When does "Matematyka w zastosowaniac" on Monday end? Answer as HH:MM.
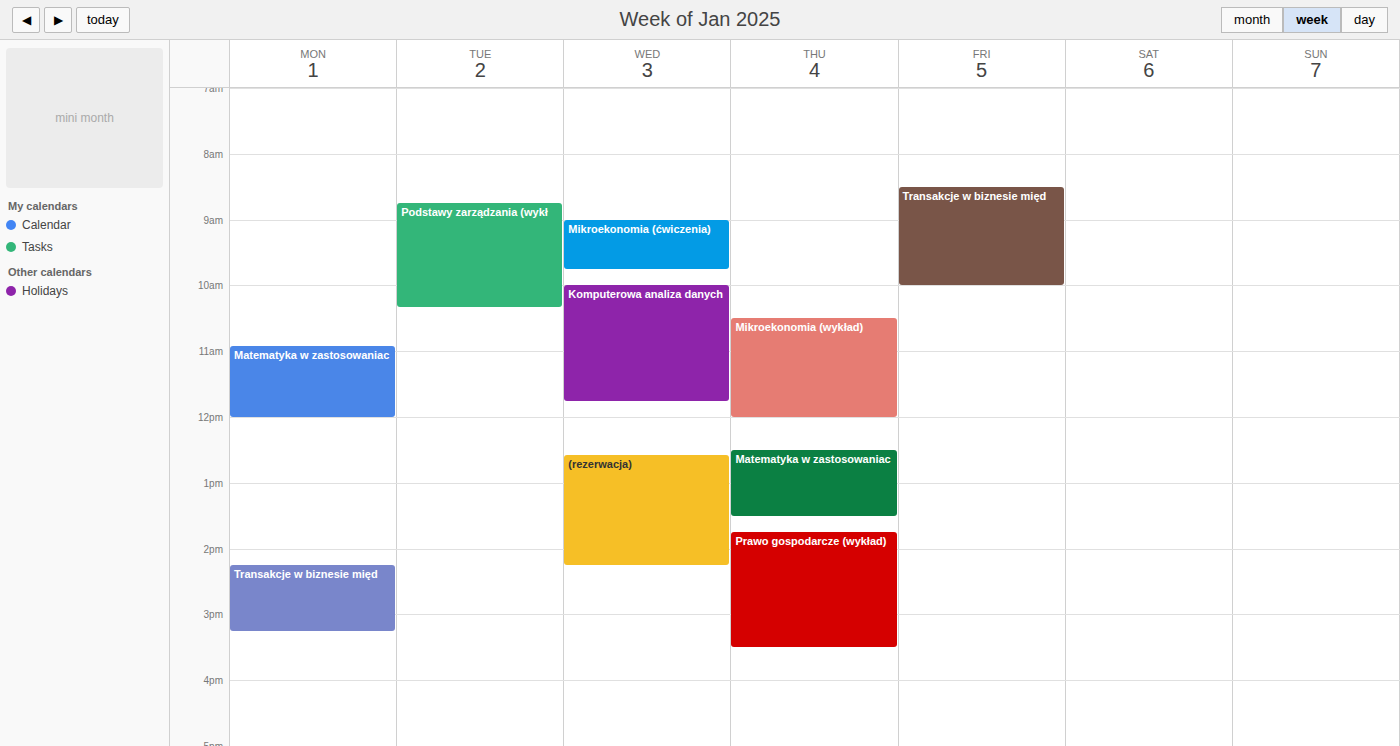
12:00